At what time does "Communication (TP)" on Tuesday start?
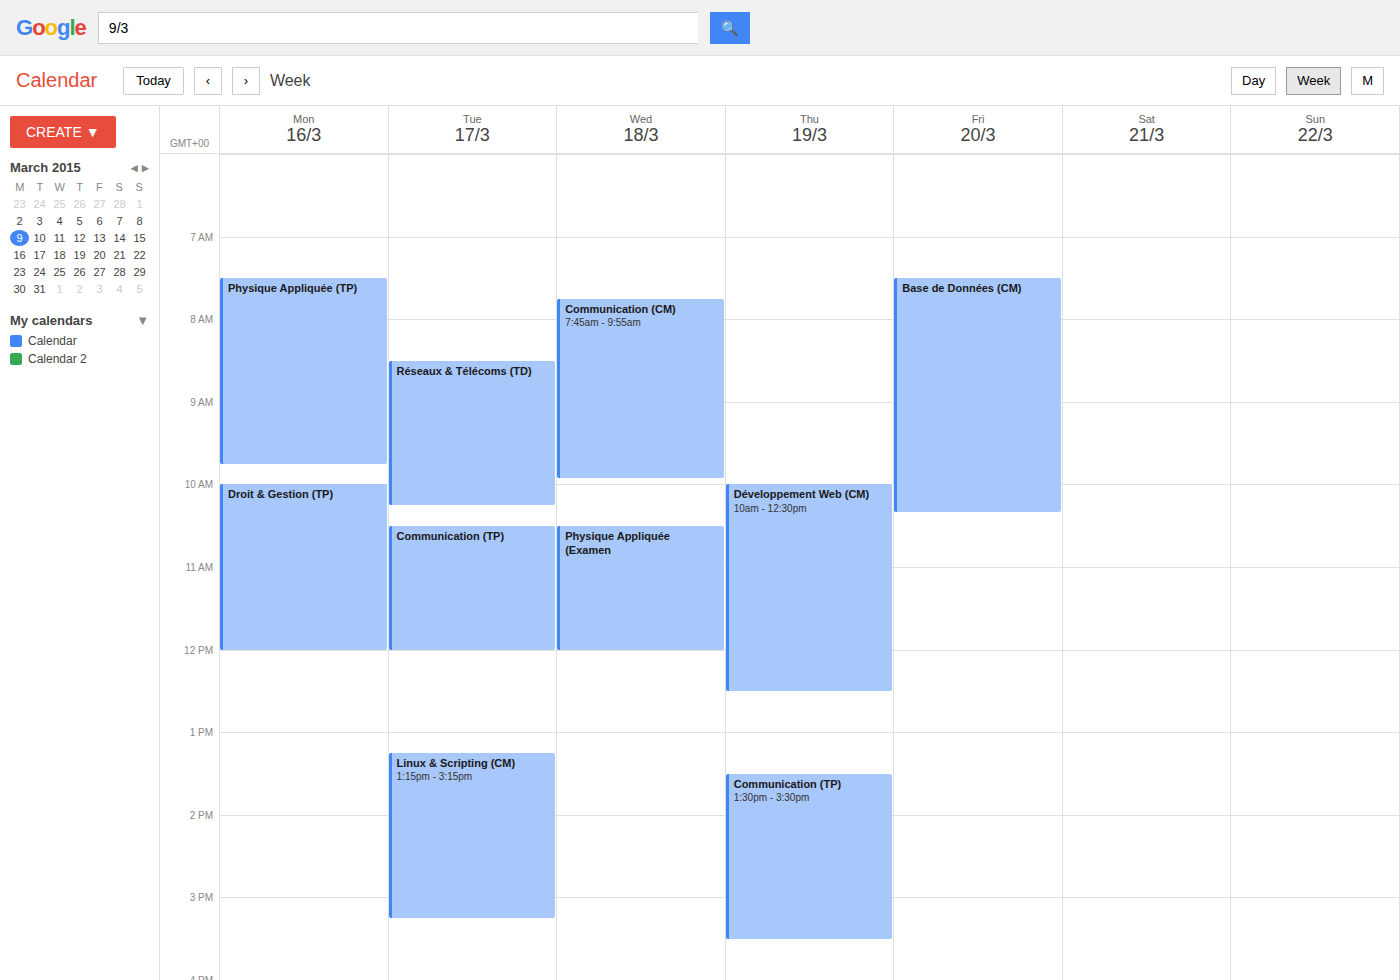
10:30